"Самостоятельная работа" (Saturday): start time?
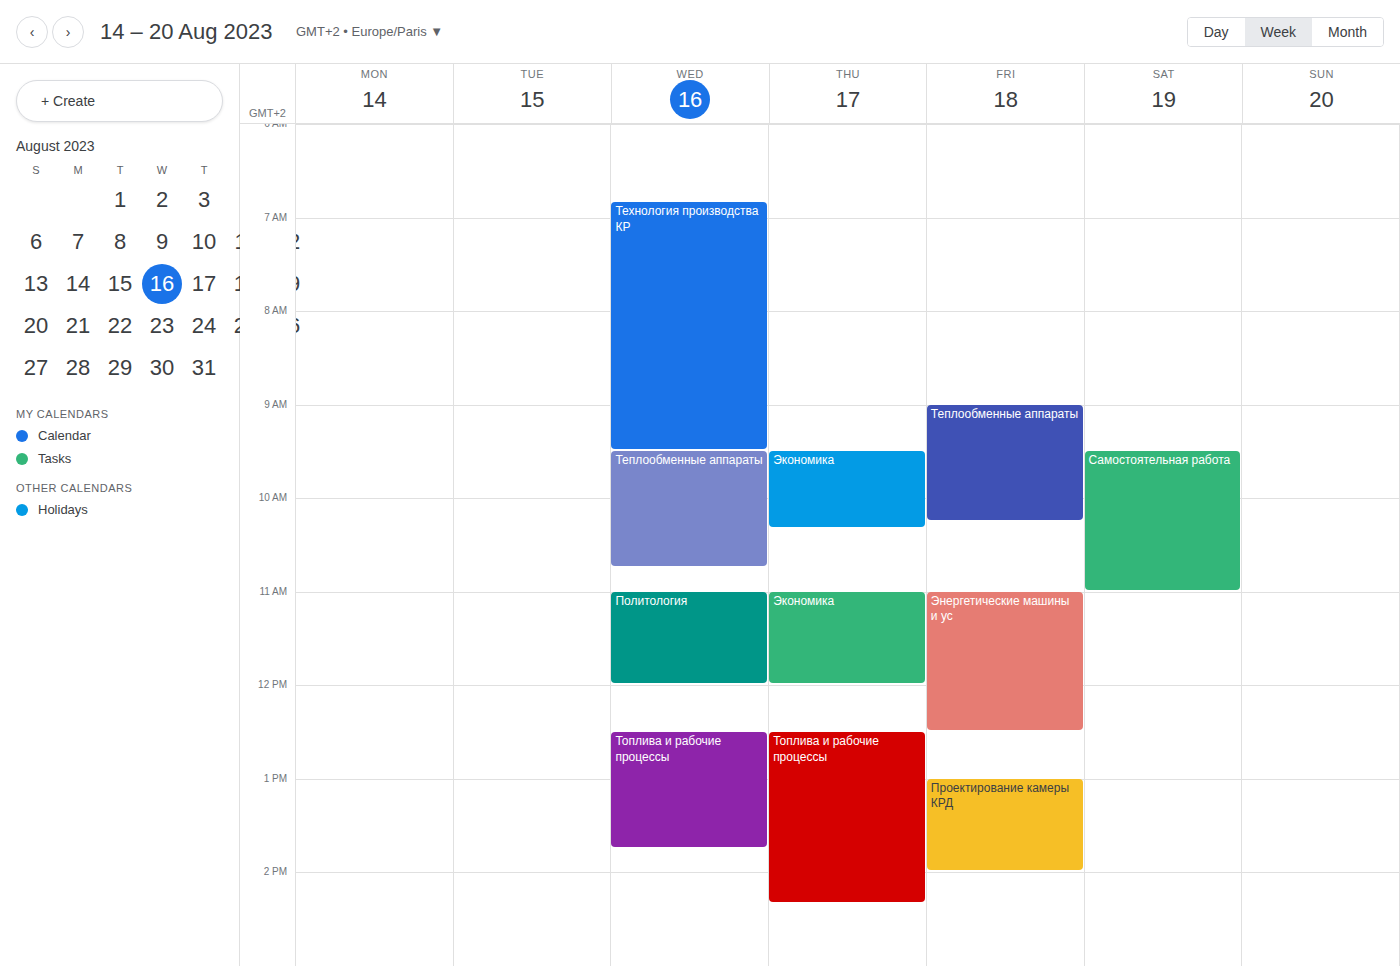
9:30 AM